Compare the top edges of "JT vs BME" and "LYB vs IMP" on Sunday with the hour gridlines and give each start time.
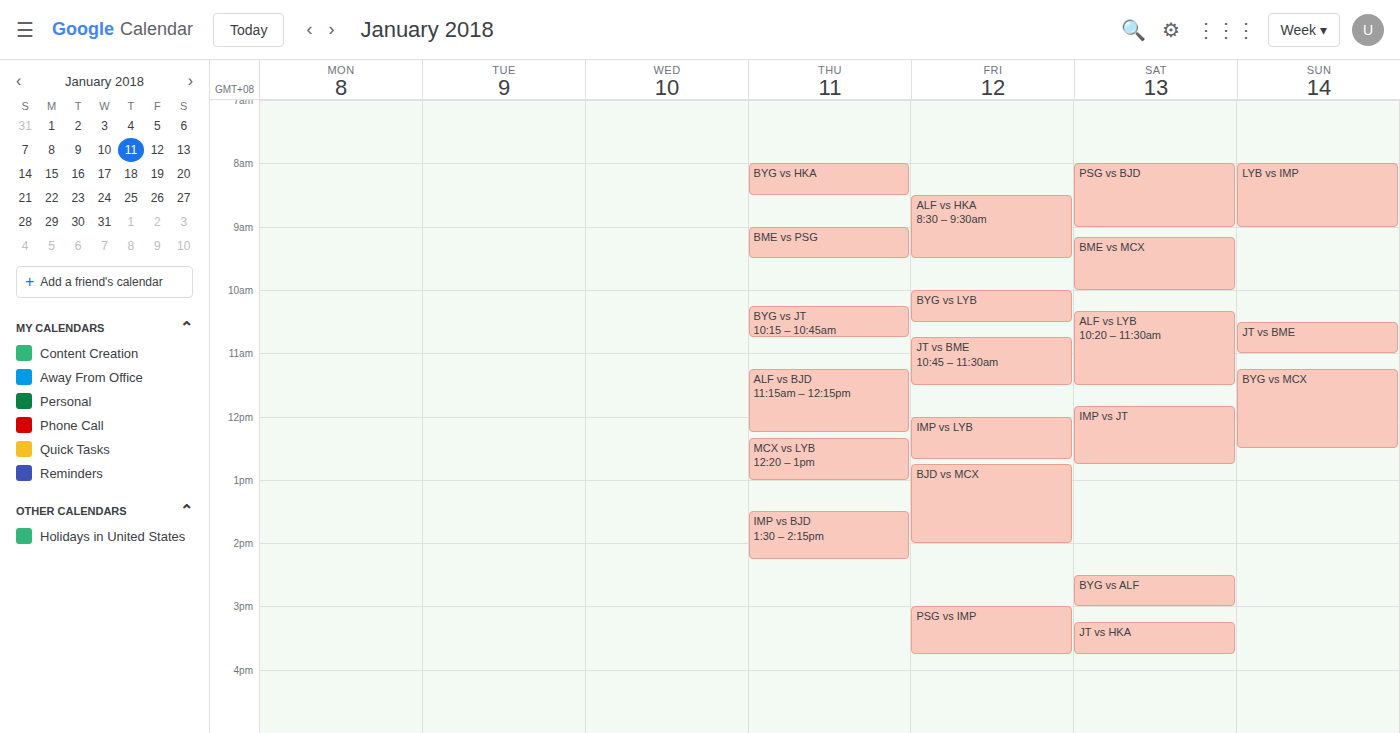
"JT vs BME": 10:30 AM, halfway between the 10 AM and 11 AM lines. "LYB vs IMP": 8:00 AM, exactly on the 8 AM line.